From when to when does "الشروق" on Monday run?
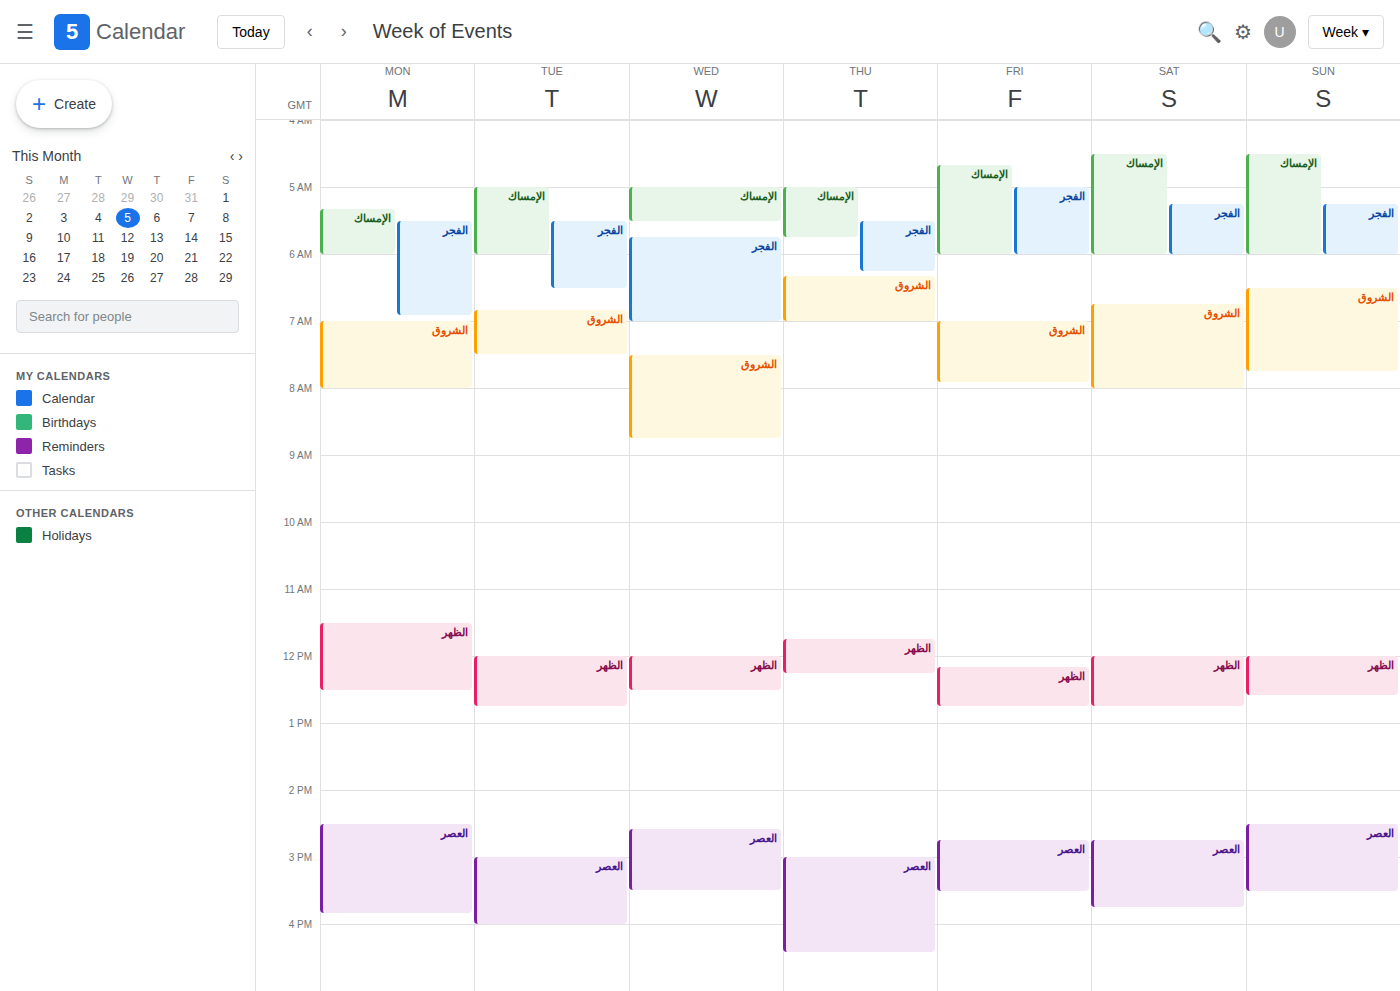
7:00 AM to 8:00 AM